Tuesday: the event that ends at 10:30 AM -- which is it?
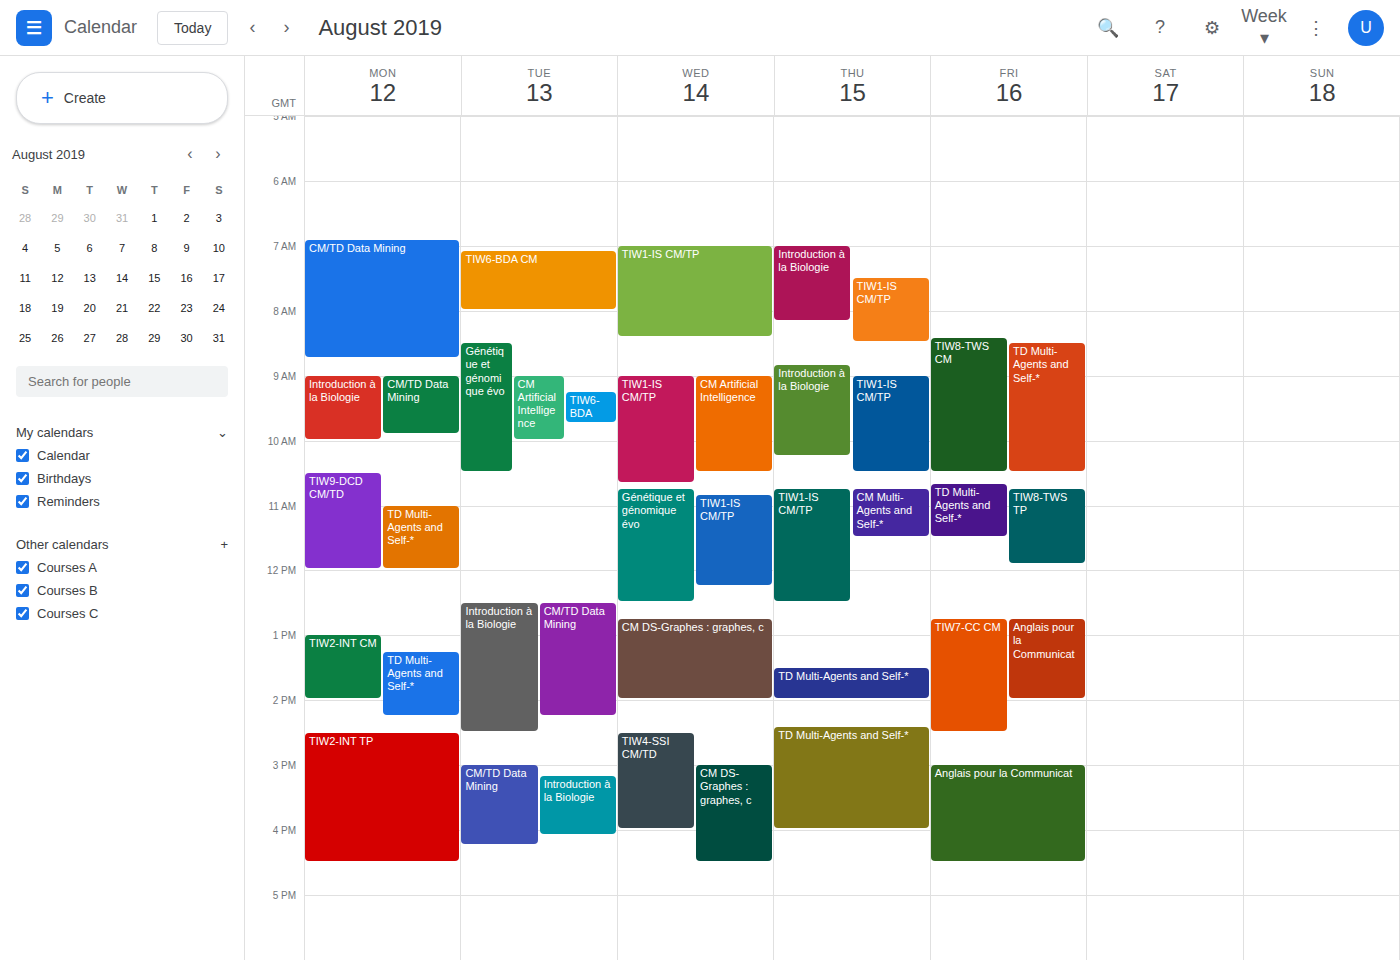
"Génétique et génomique évo"